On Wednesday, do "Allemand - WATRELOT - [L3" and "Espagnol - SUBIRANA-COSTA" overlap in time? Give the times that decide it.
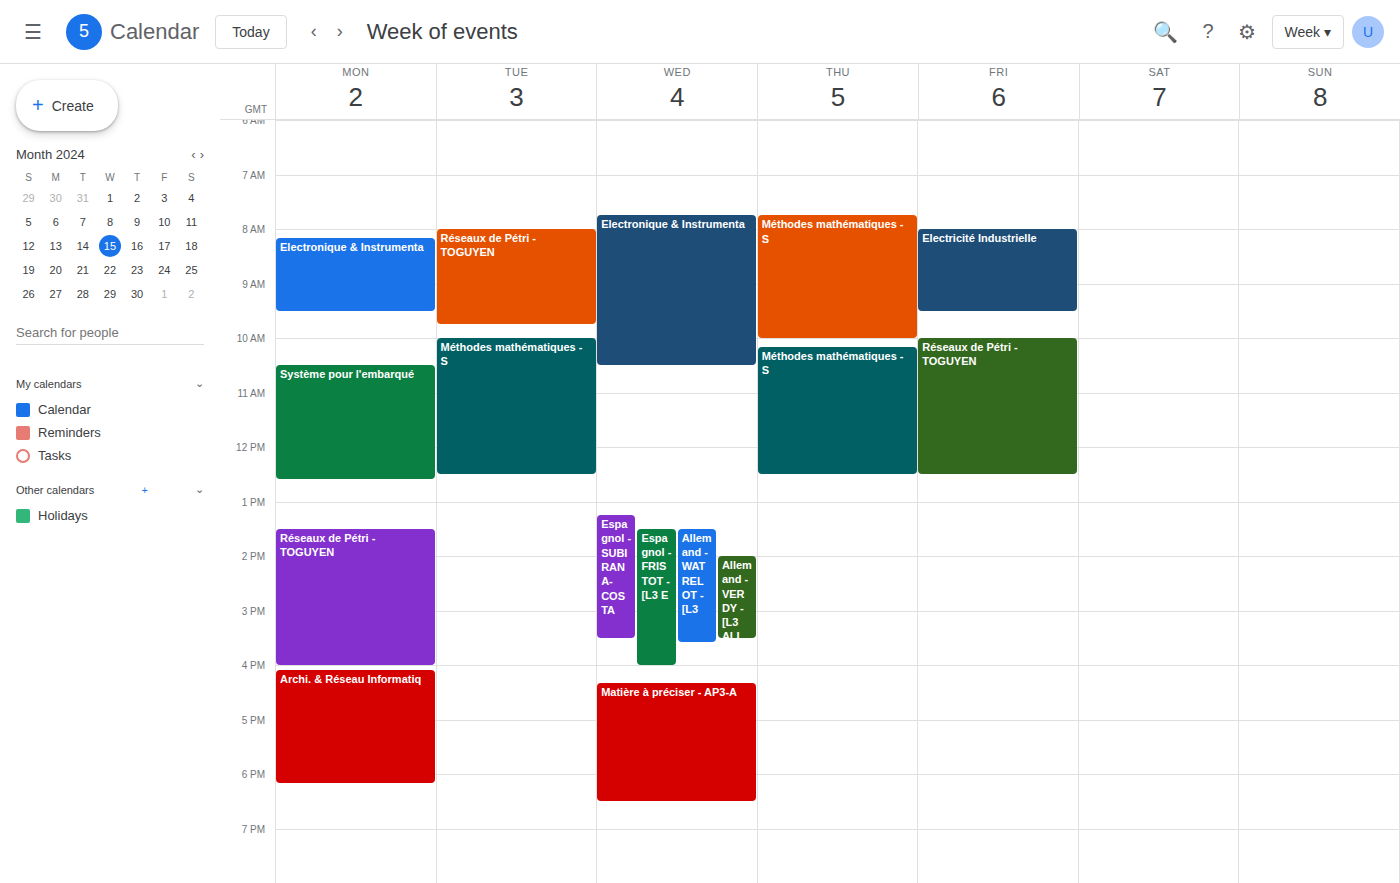
"Allemand - WATRELOT - [L3" starts at 1:30 PM, before "Espagnol - SUBIRANA-COSTA" ends at 3:30 PM -- they overlap.